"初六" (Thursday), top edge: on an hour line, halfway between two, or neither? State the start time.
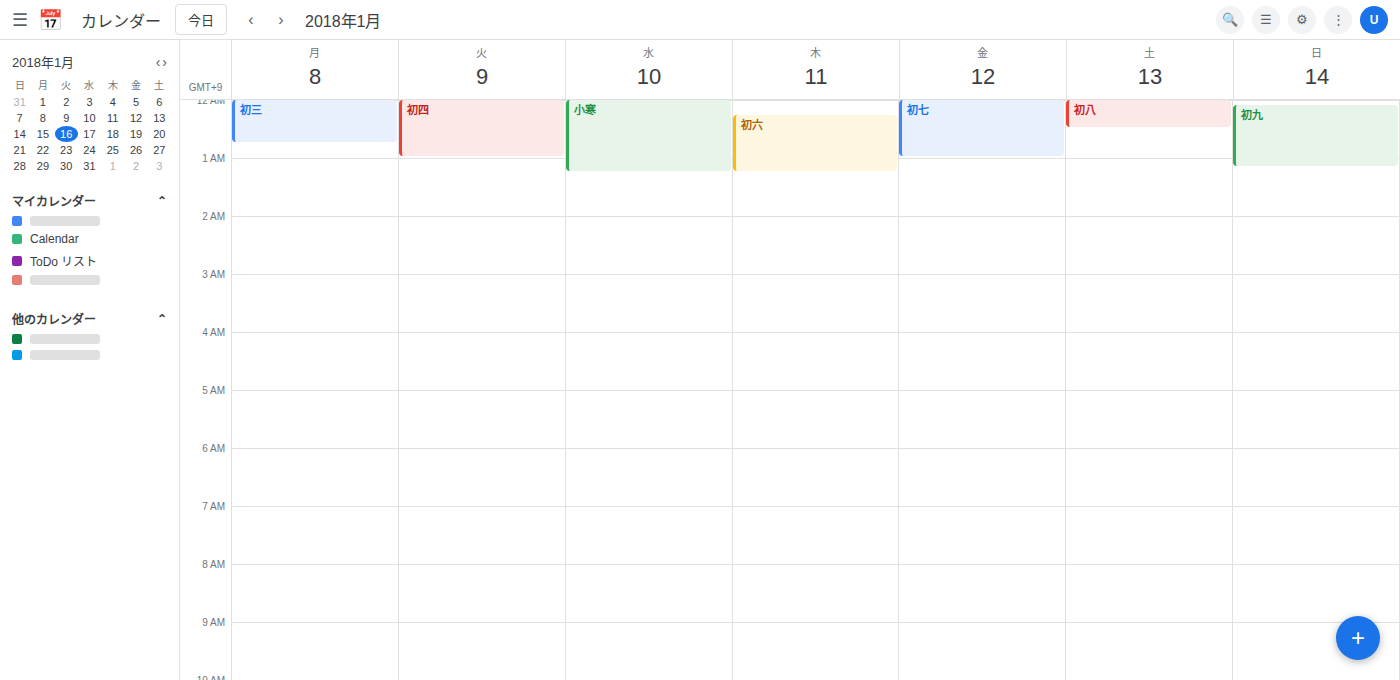
12:15 AM -- neither: a quarter of the way from the 12 AM line to the 1 AM line.